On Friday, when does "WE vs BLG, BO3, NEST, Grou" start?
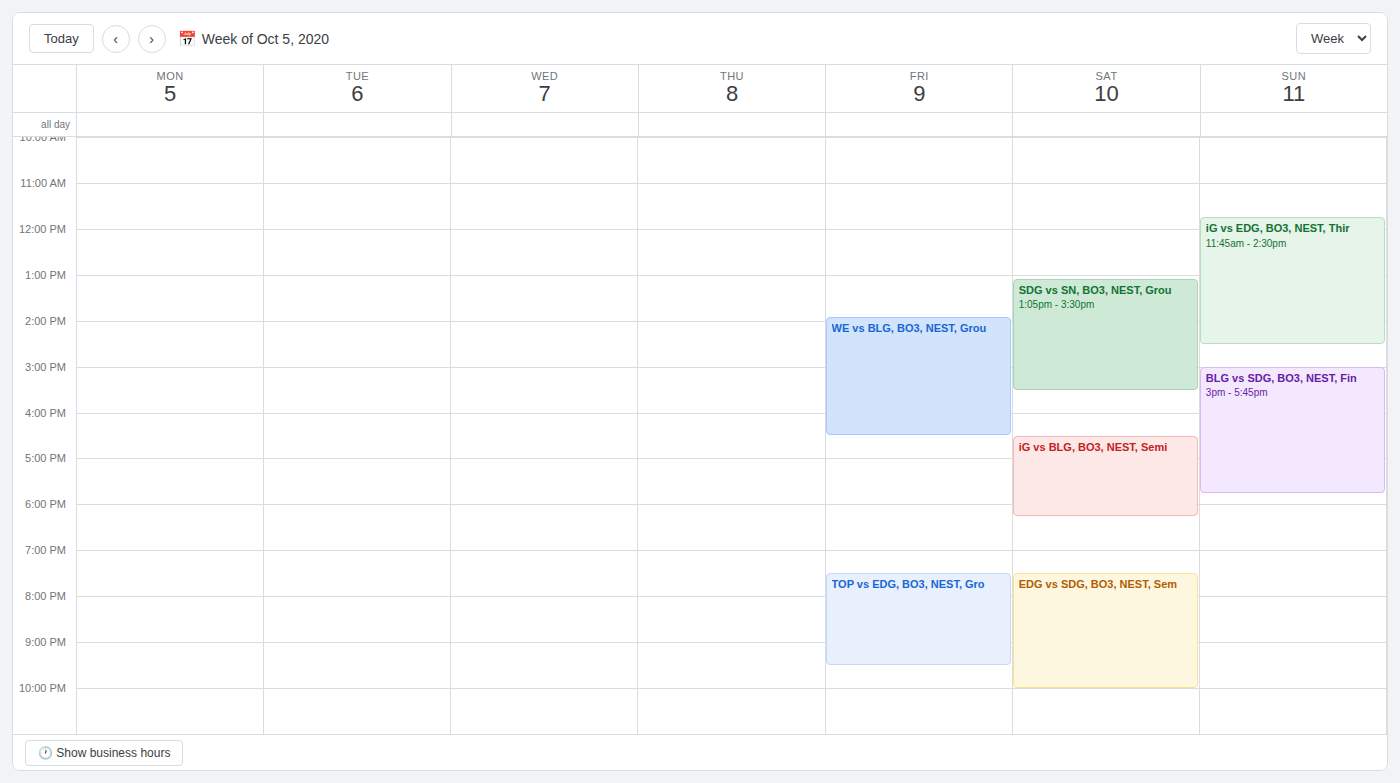
1:55 PM